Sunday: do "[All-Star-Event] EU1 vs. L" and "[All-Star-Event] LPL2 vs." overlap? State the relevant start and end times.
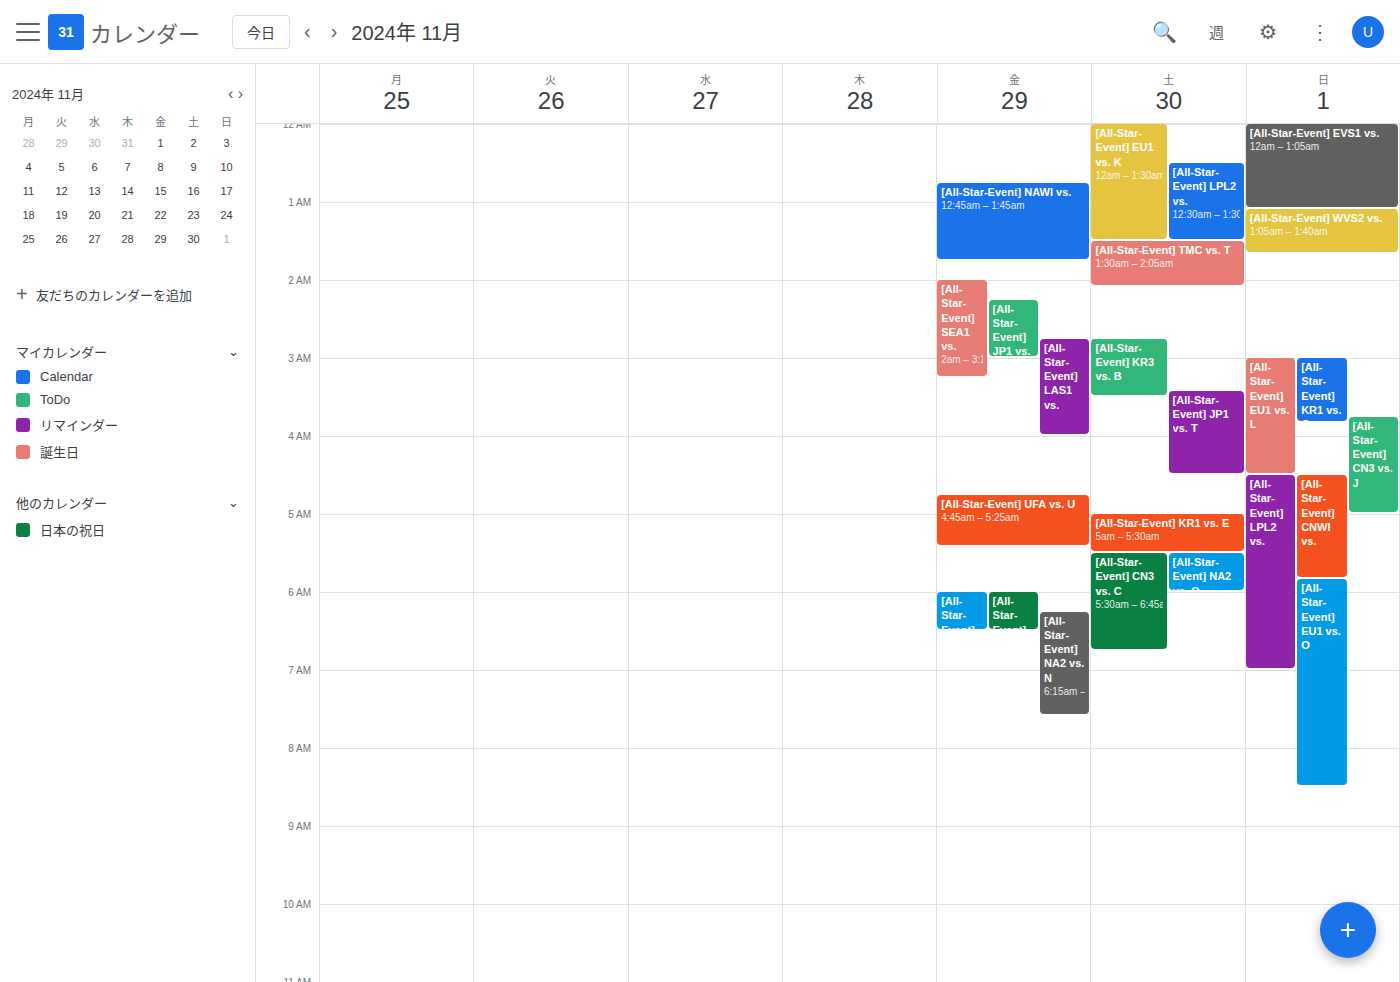
"[All-Star-Event] EU1 vs. L" ends at 4:30 AM, exactly when "[All-Star-Event] LPL2 vs." starts -- they touch but do not overlap.